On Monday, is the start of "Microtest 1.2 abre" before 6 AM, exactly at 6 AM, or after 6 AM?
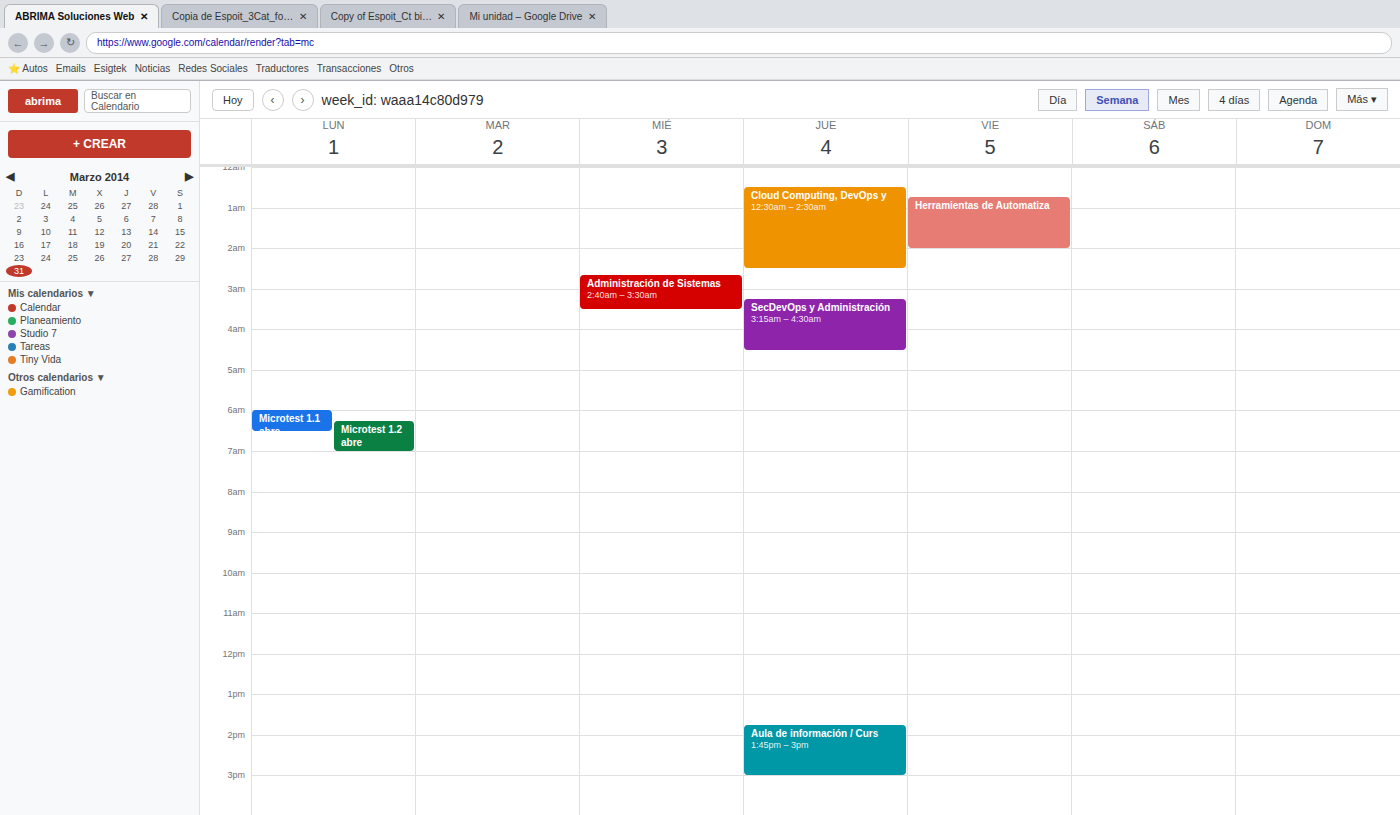
6:15 AM -- after 6 AM, 15 minutes below the 6 AM line.